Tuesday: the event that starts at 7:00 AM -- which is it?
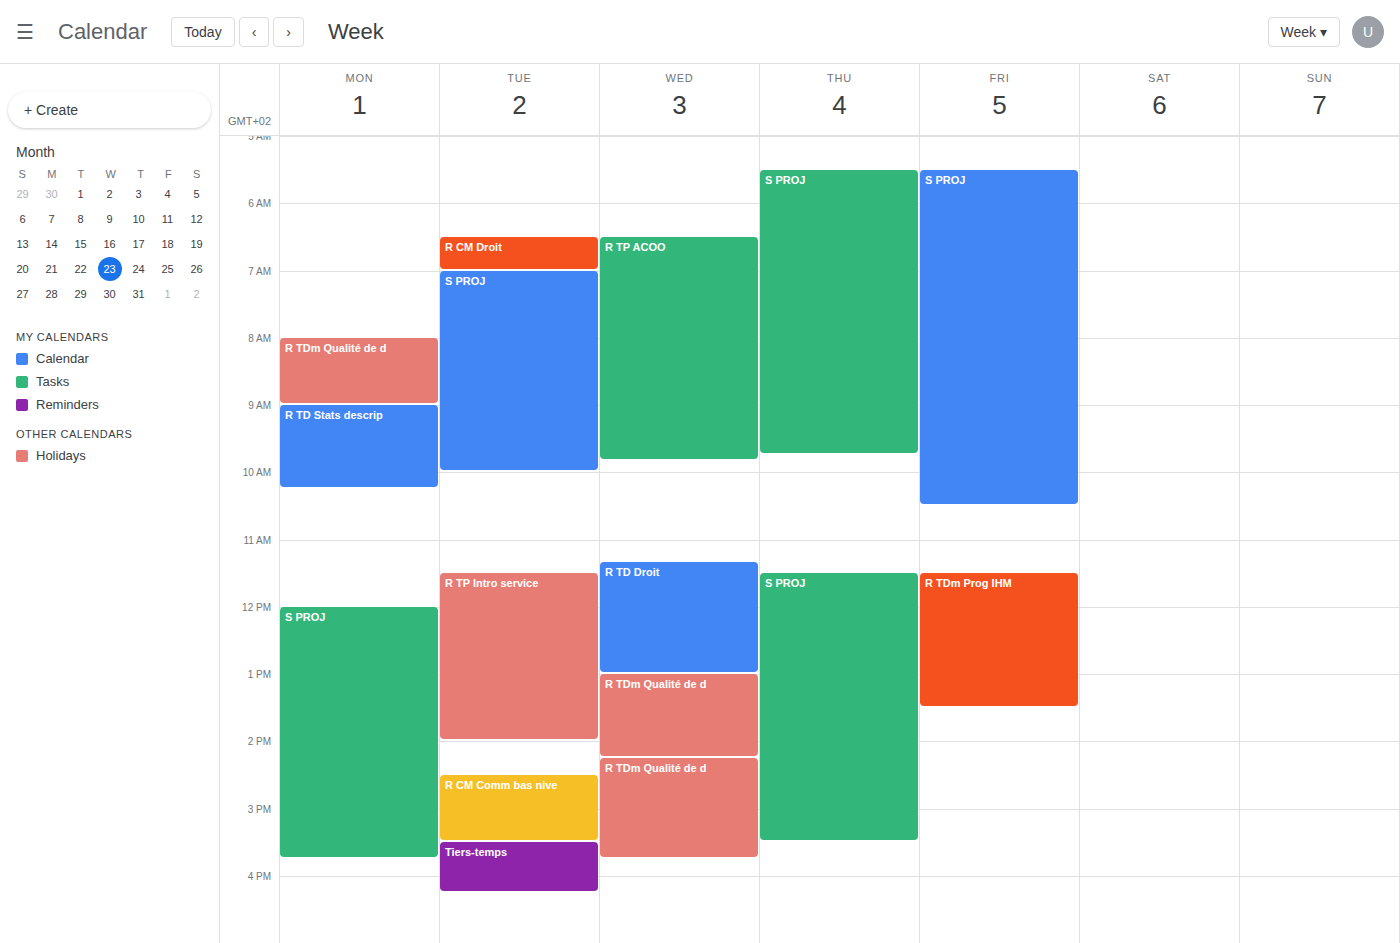
"S PROJ"